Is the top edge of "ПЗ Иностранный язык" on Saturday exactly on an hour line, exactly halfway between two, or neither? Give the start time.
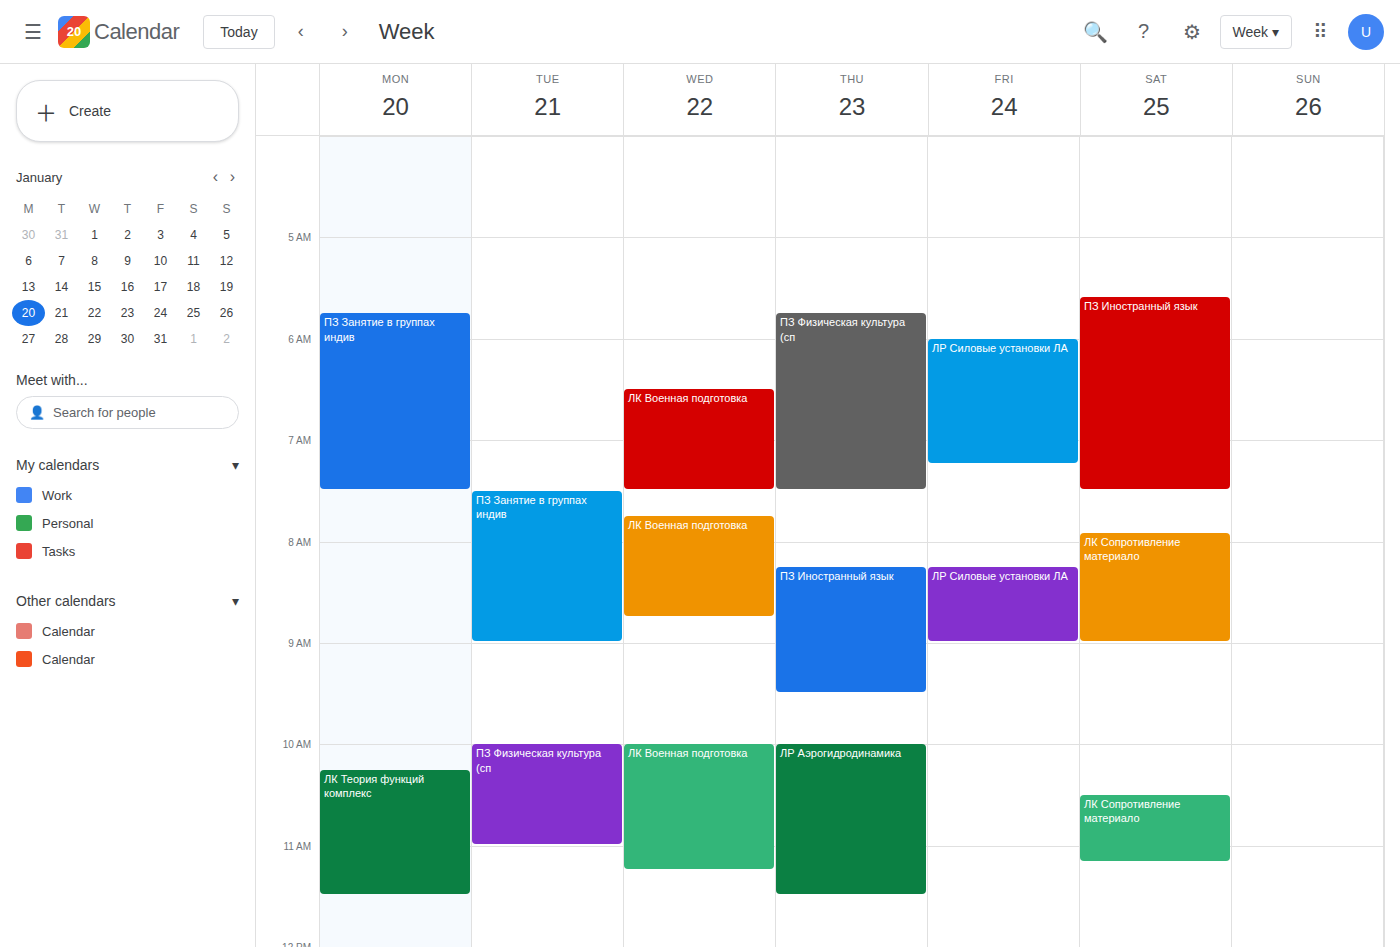
5:35 AM -- neither: 35 minutes below the 5 AM line and 25 minutes above the 6 AM line.